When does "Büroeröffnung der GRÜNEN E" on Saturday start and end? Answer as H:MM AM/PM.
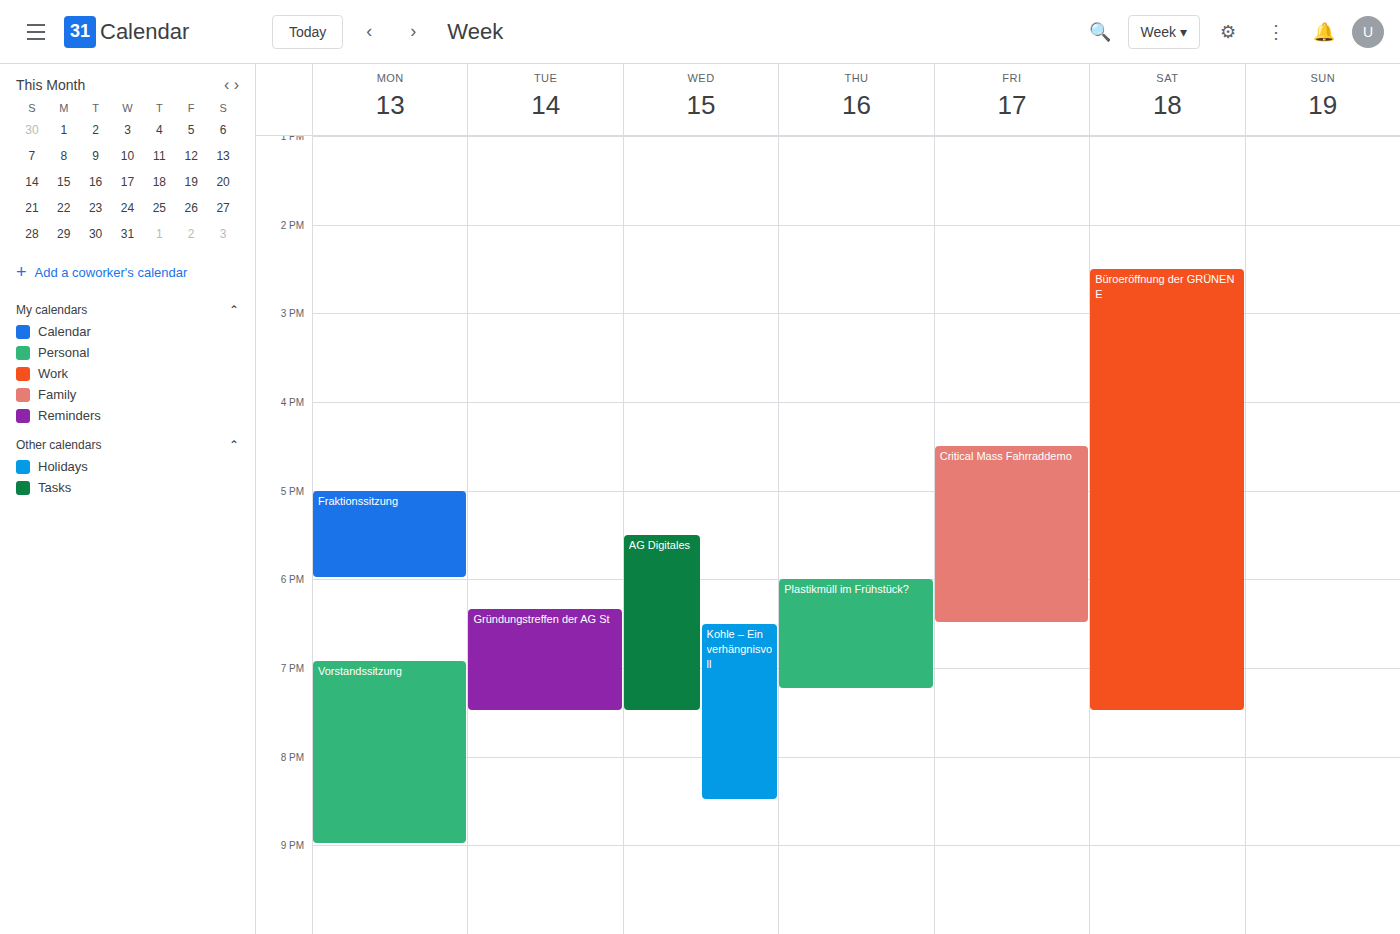
2:30 PM to 7:30 PM